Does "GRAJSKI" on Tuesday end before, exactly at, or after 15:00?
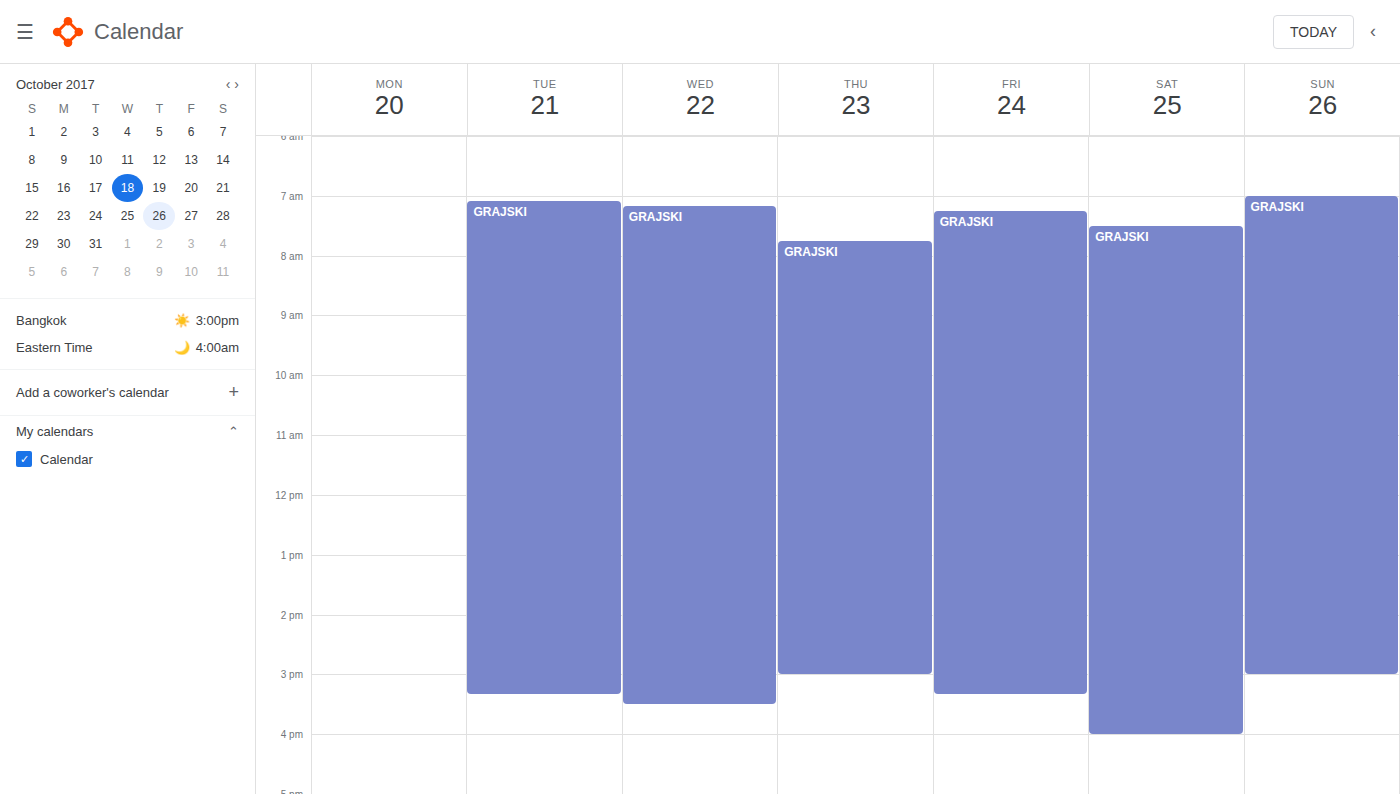
15:20 -- after 15:00, 20 minutes below the 15:00 line.